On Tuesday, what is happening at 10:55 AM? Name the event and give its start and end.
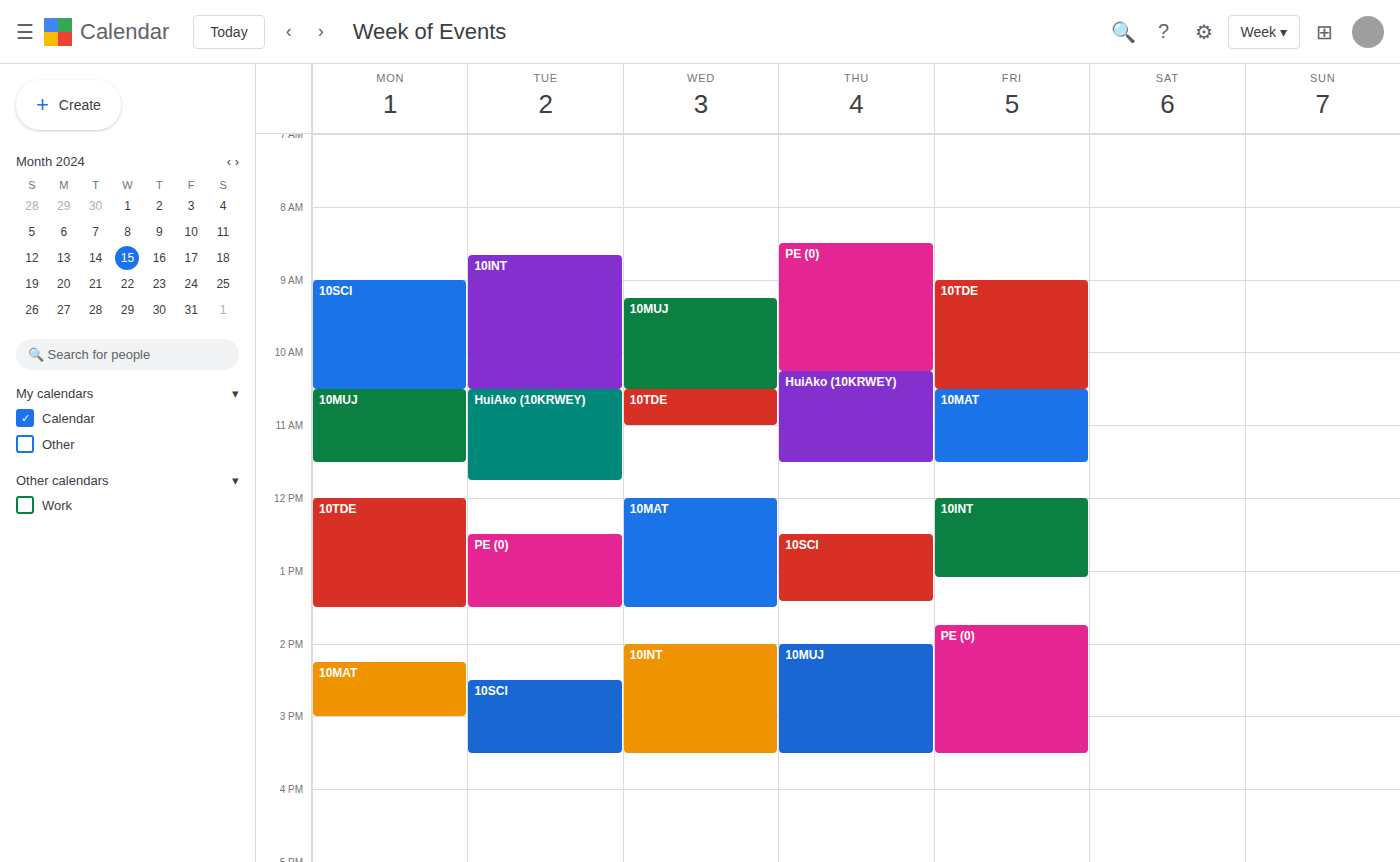
"HuiAko (10KRWEY)", 10:30 AM to 11:45 AM